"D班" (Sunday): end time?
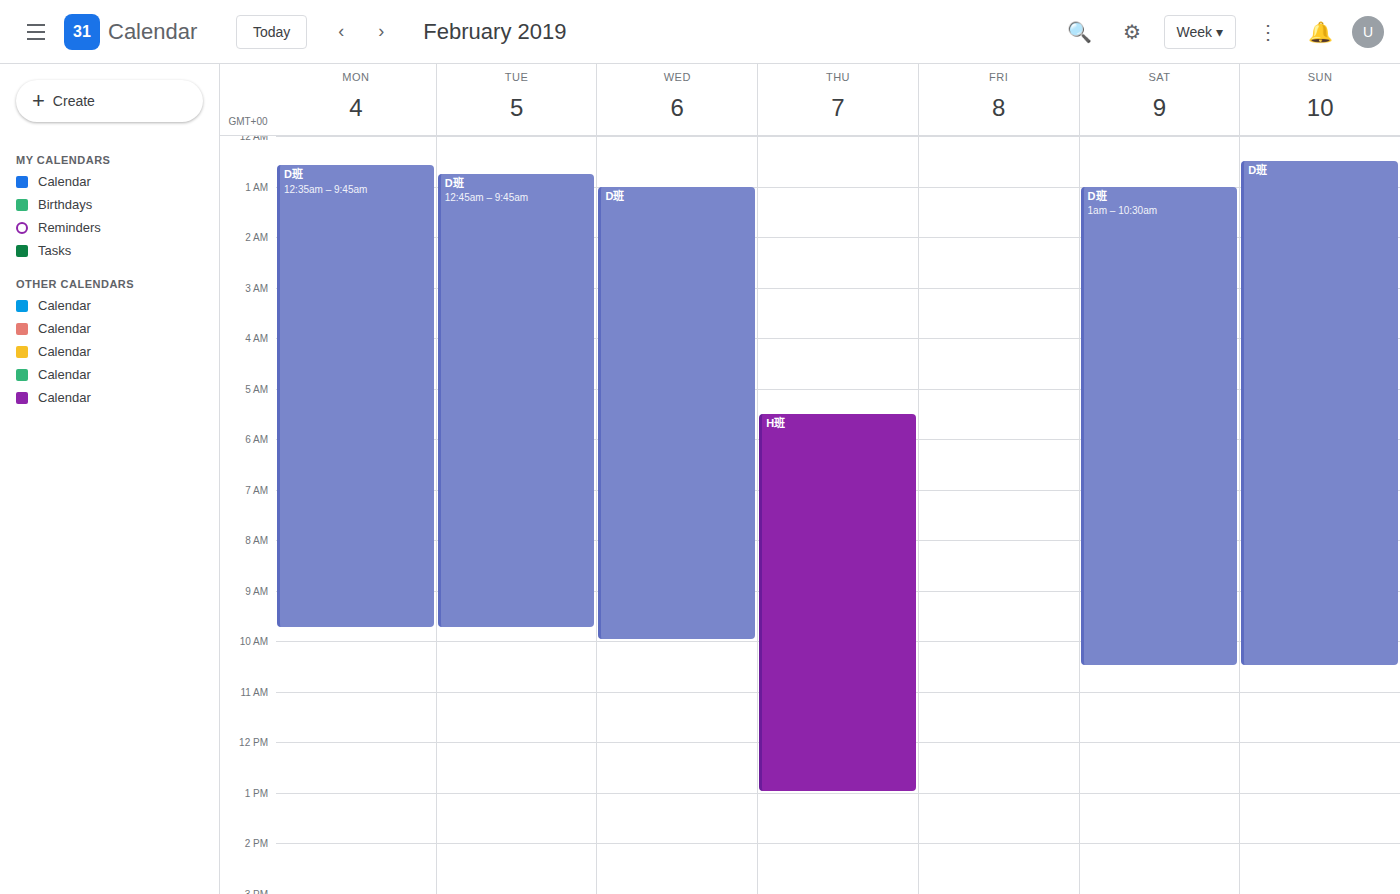
10:30 AM